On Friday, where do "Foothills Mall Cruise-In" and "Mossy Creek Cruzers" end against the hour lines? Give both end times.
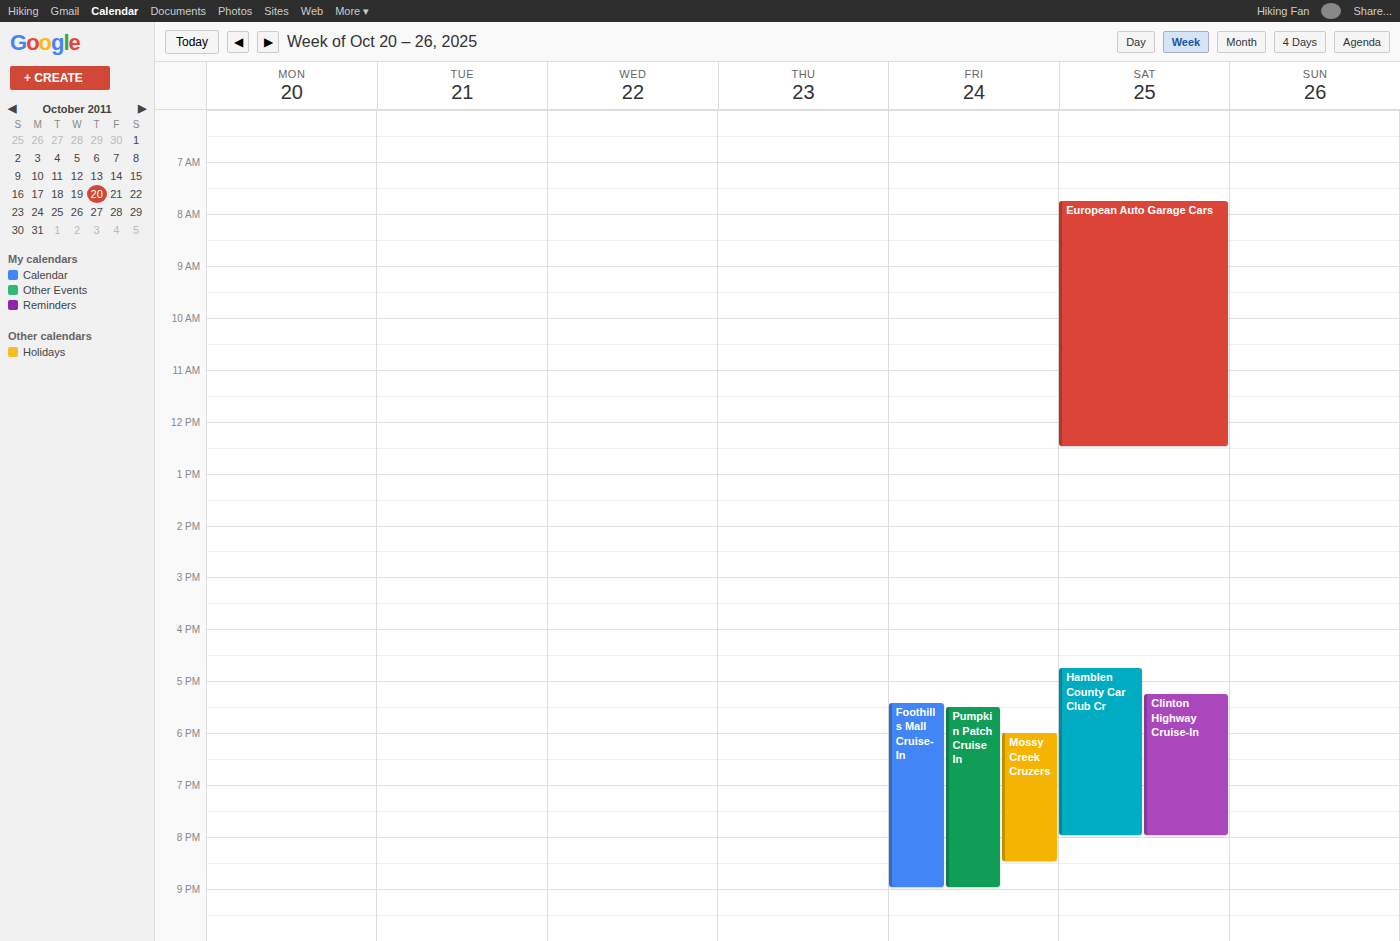
"Foothills Mall Cruise-In": 9:00 PM, exactly on the 9 PM line. "Mossy Creek Cruzers": 8:30 PM, halfway between the 8 PM and 9 PM lines.